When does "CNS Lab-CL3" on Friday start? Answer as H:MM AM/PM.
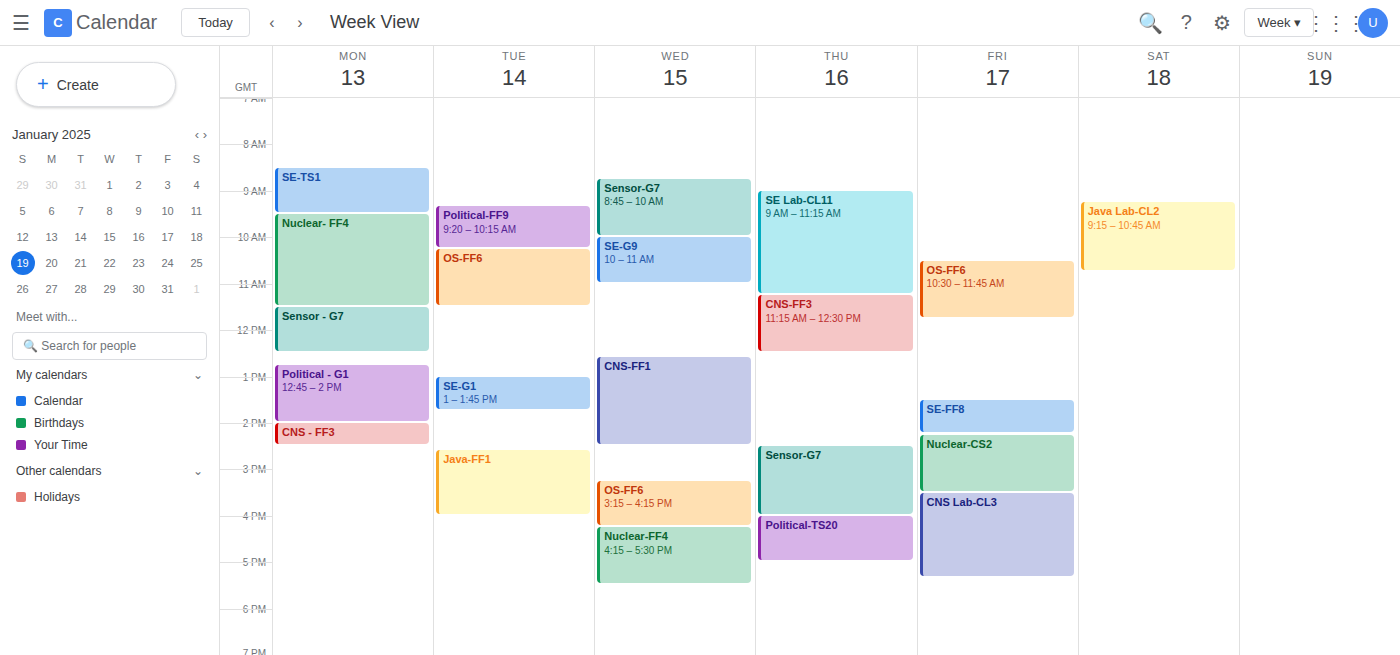
3:30 PM